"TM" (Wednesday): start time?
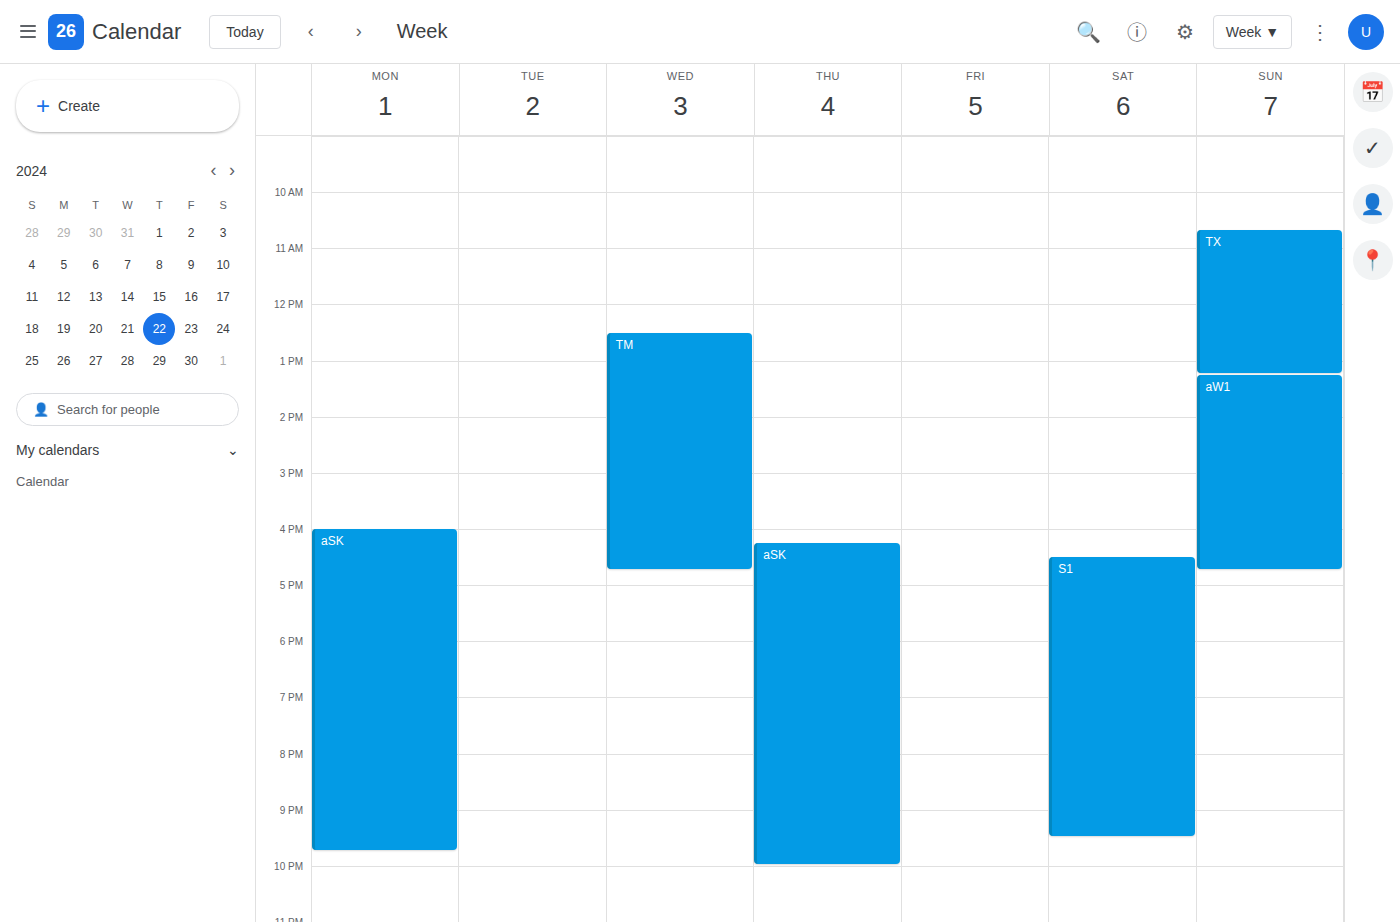
12:30 PM